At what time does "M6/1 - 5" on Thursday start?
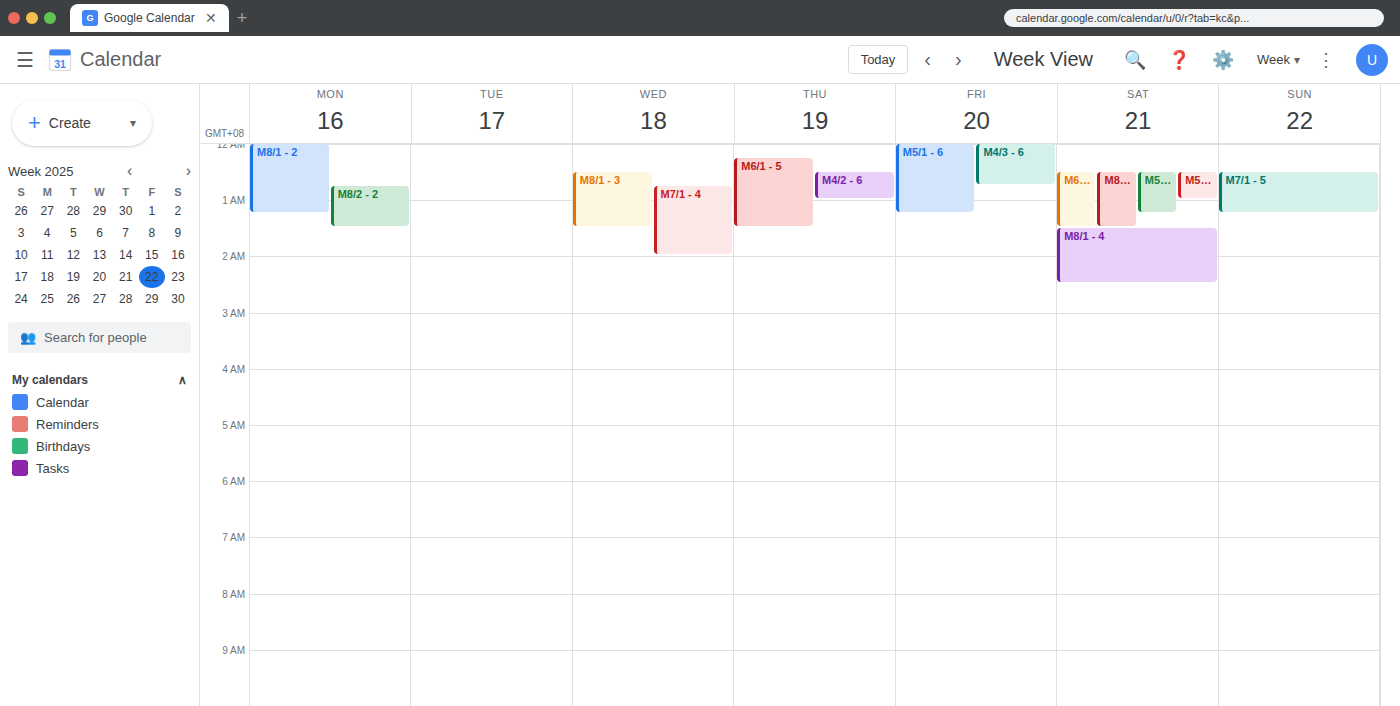
12:15 AM